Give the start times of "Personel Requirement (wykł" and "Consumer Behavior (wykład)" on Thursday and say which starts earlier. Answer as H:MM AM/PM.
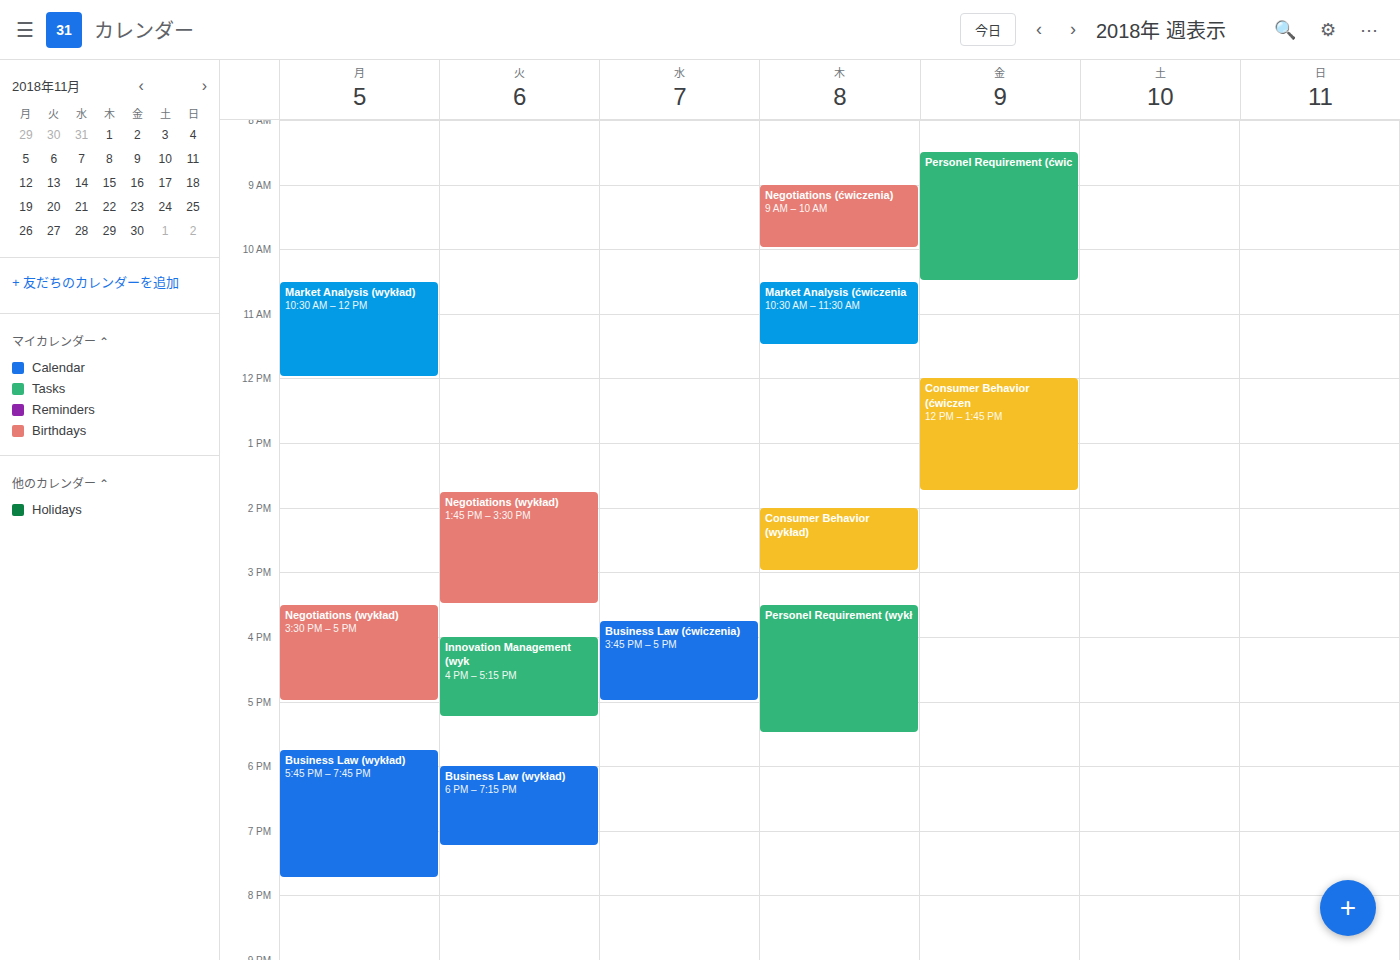
"Consumer Behavior (wykład)" 2:00 PM; "Personel Requirement (wykł" 3:30 PM.